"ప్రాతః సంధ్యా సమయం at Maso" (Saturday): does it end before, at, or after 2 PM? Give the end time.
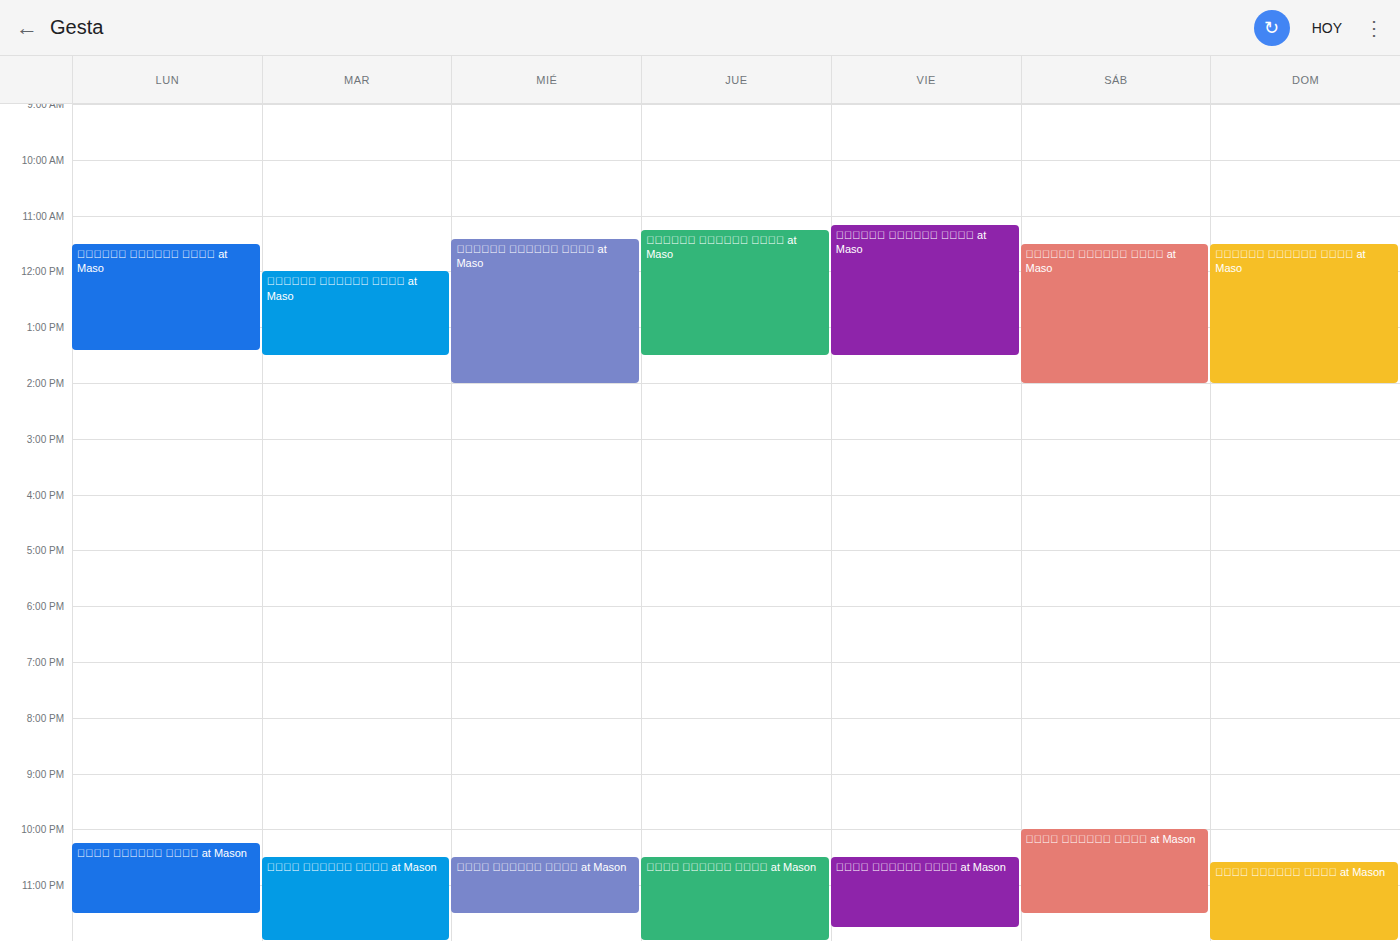
2:00 PM -- exactly at 2 PM, on the 2 PM line.